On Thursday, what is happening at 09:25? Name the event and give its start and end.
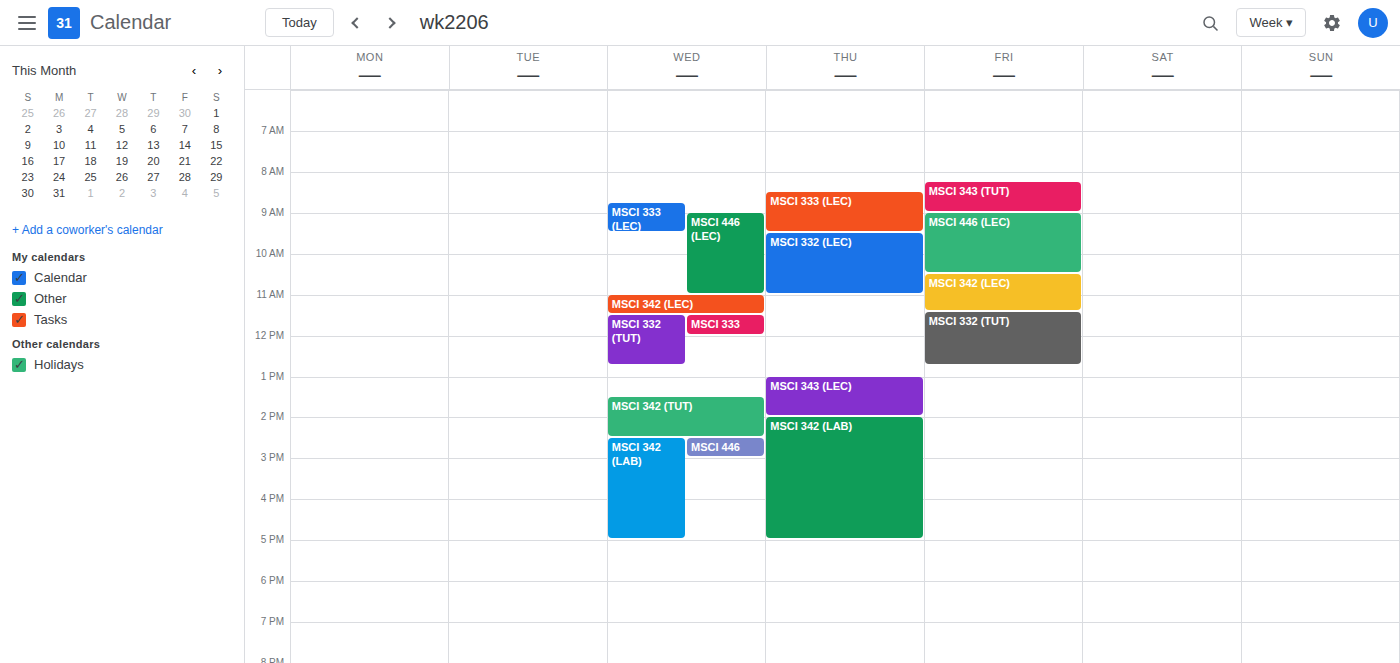
"MSCI 333 (LEC)", 08:30 to 09:30